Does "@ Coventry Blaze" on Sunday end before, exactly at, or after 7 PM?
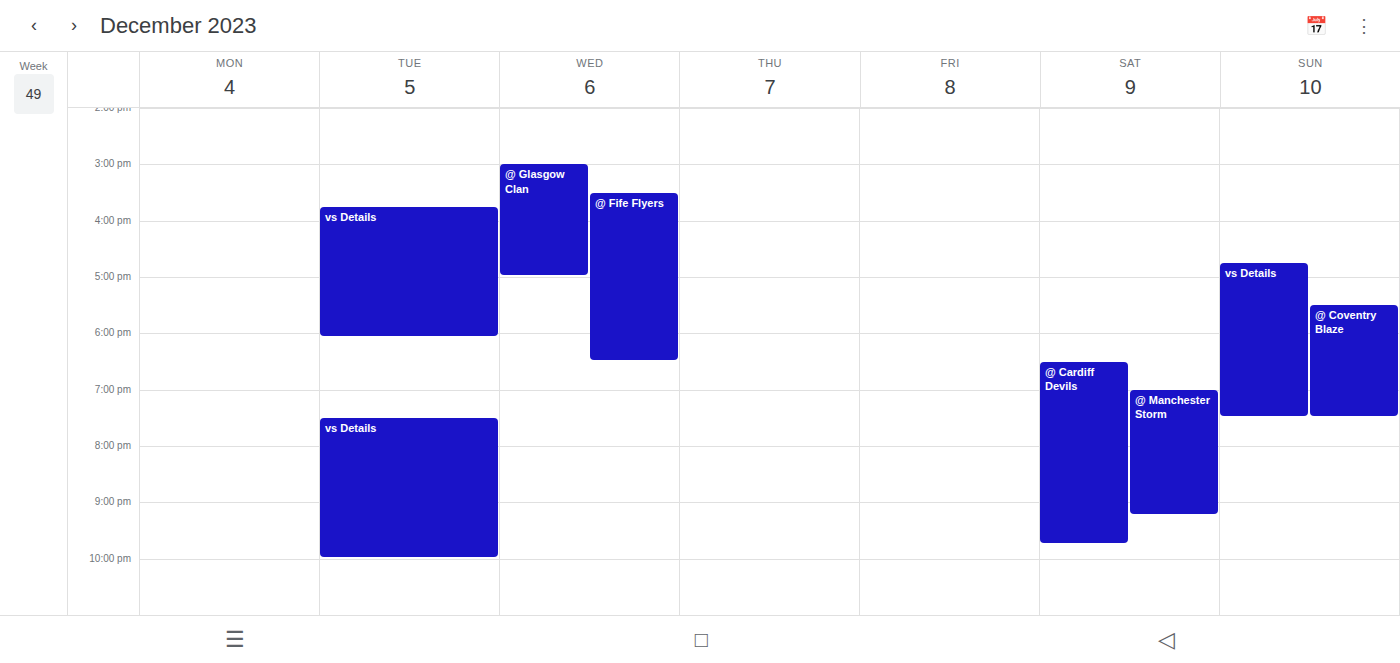
7:30 PM -- after 7 PM, 30 minutes below the 7 PM line.